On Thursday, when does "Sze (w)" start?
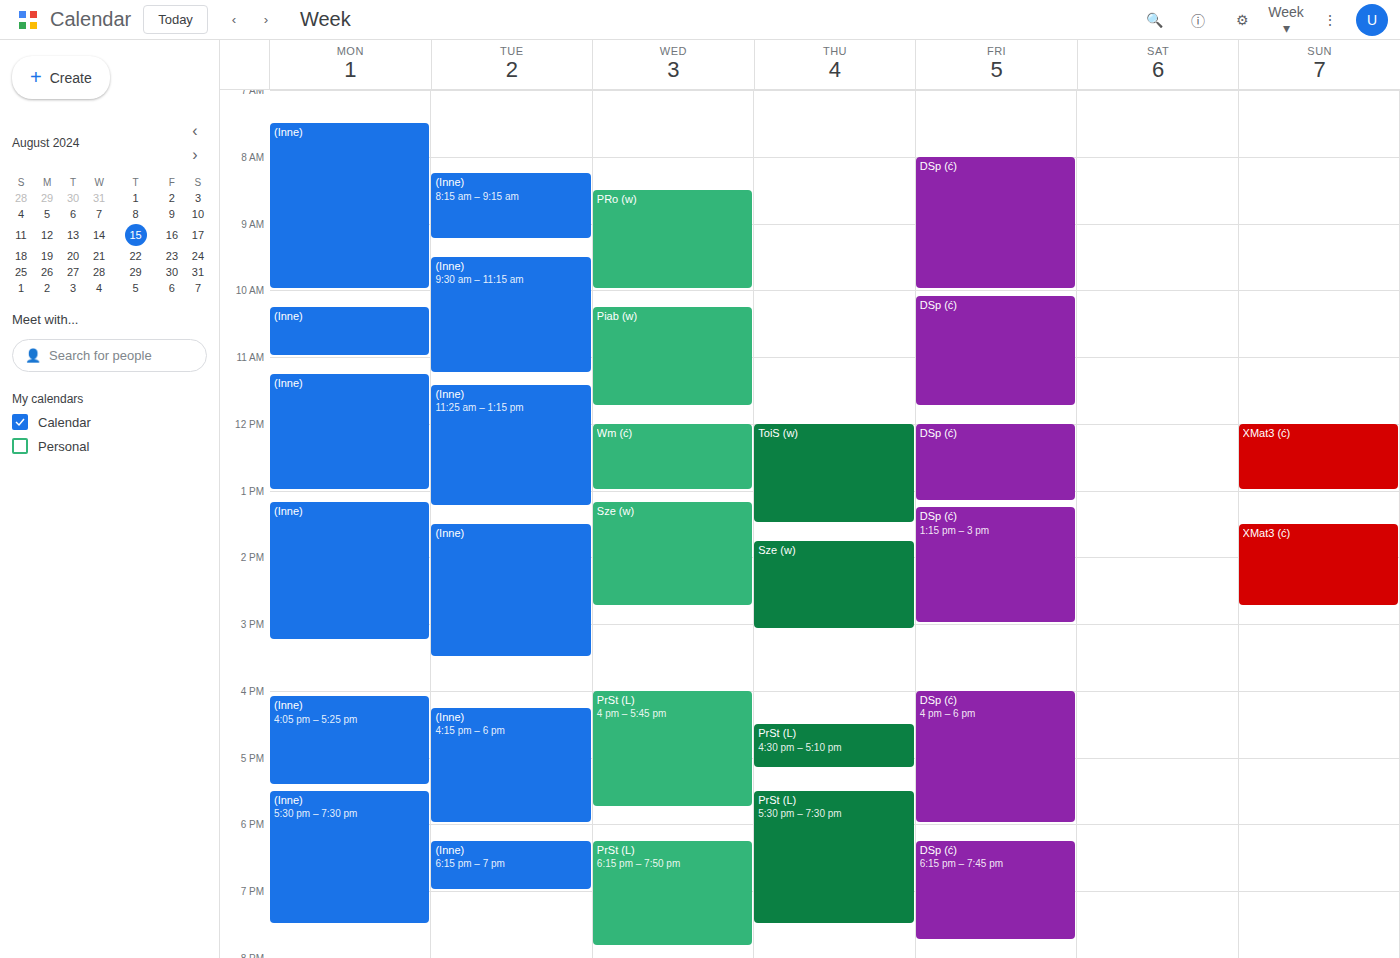
1:45 PM